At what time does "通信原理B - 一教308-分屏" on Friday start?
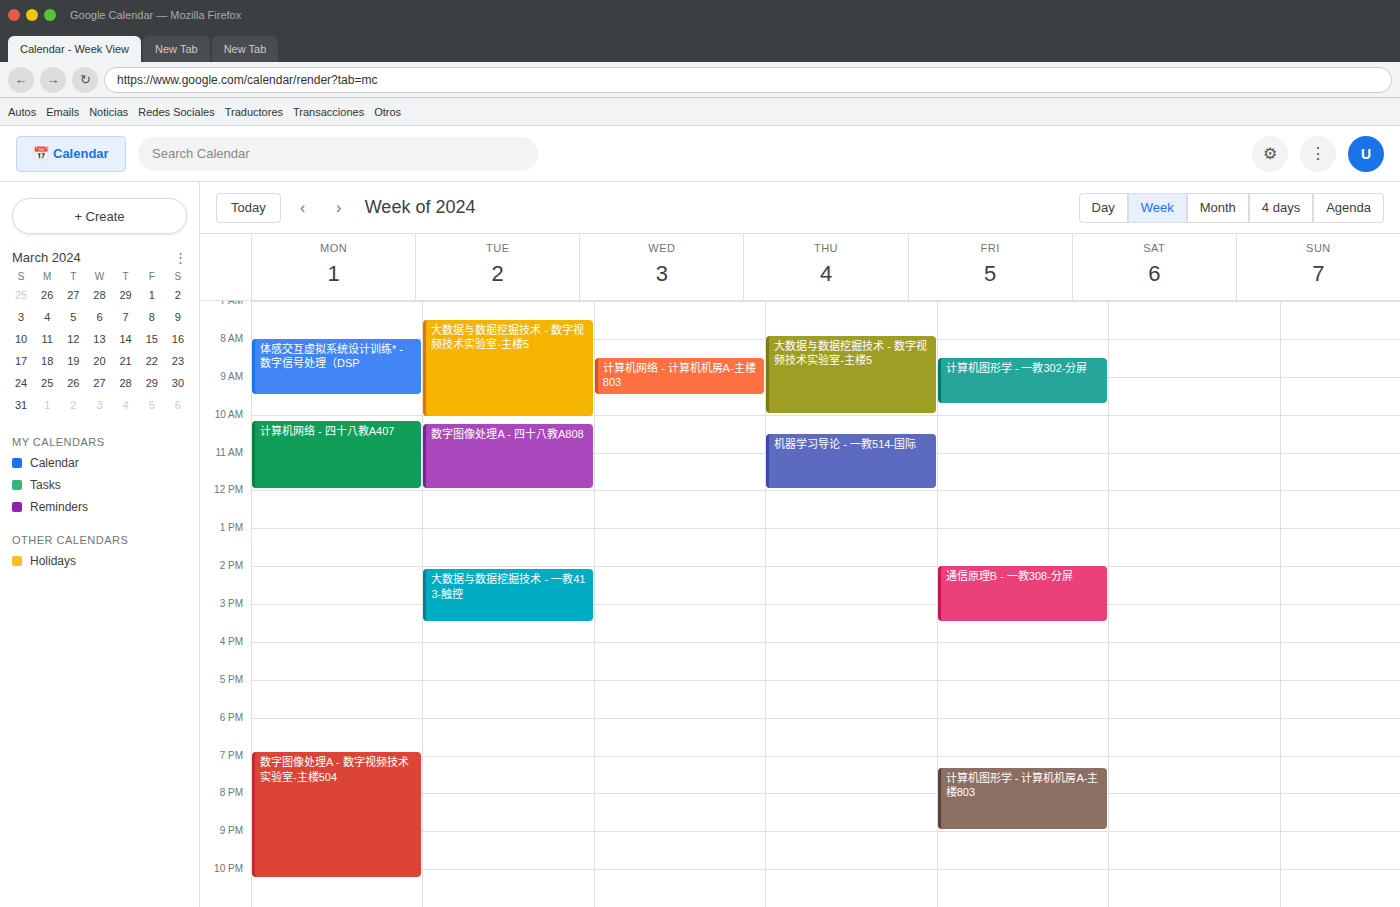
2:00 PM